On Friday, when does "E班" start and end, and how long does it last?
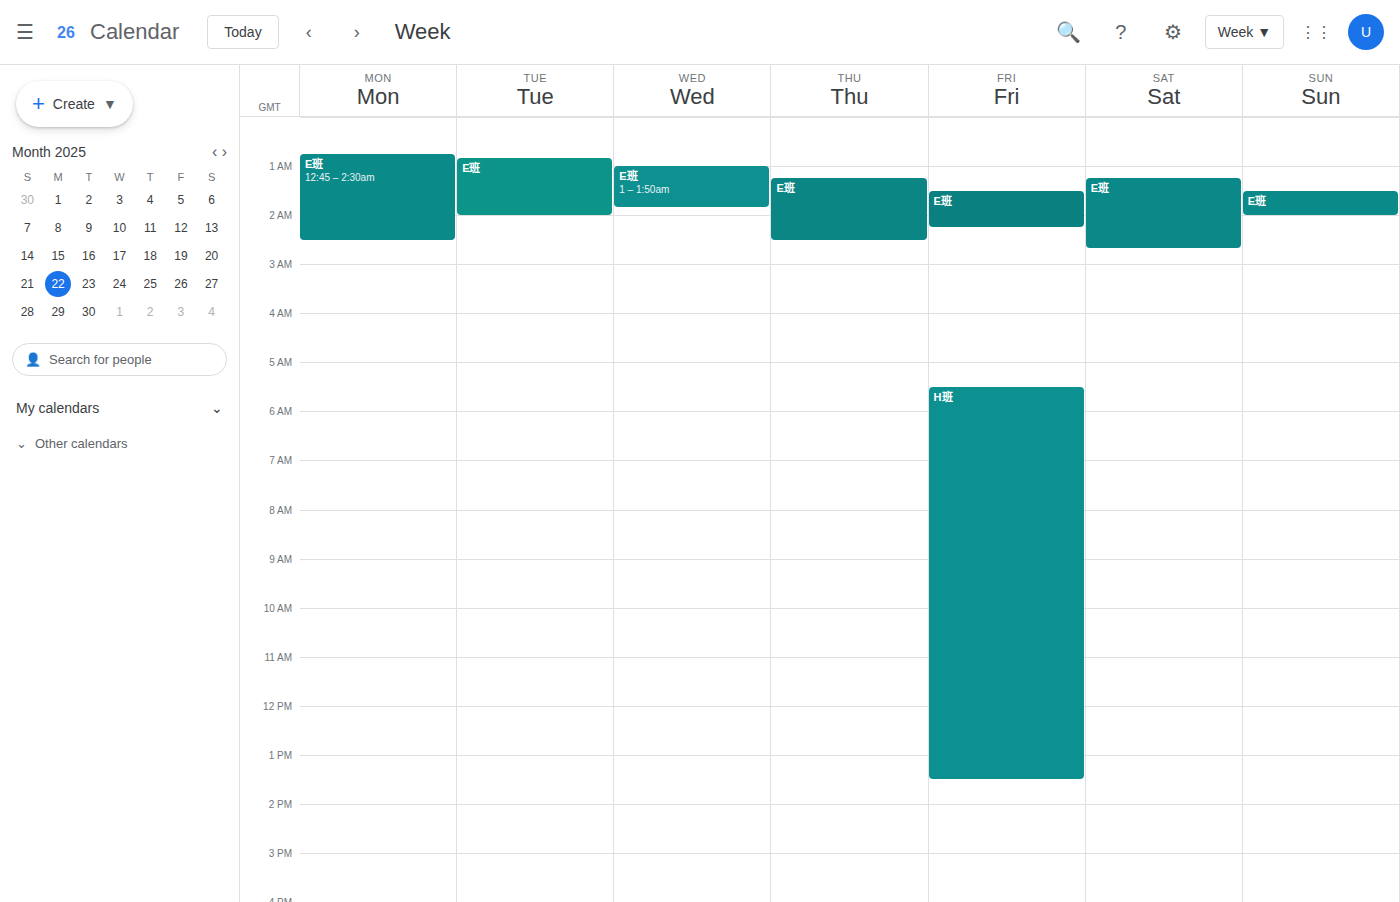
1:30 AM to 2:15 AM, 45 minutes